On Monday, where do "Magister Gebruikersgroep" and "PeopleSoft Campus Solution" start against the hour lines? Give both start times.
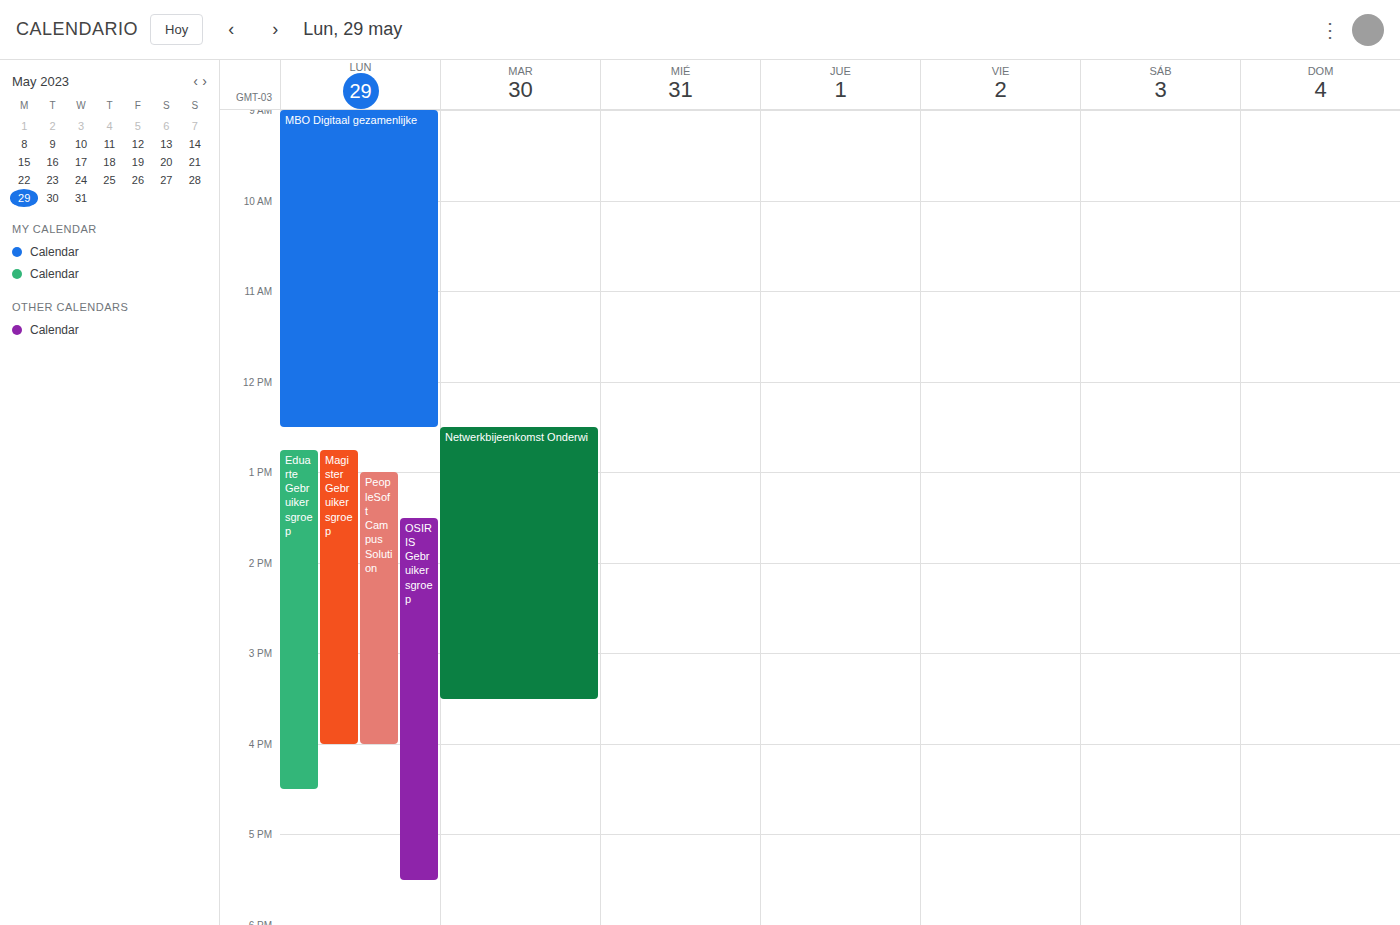
"Magister Gebruikersgroep": 12:45, neither: three quarters of the way from the 12:00 line to the 13:00 line. "PeopleSoft Campus Solution": 13:00, exactly on the 13:00 line.